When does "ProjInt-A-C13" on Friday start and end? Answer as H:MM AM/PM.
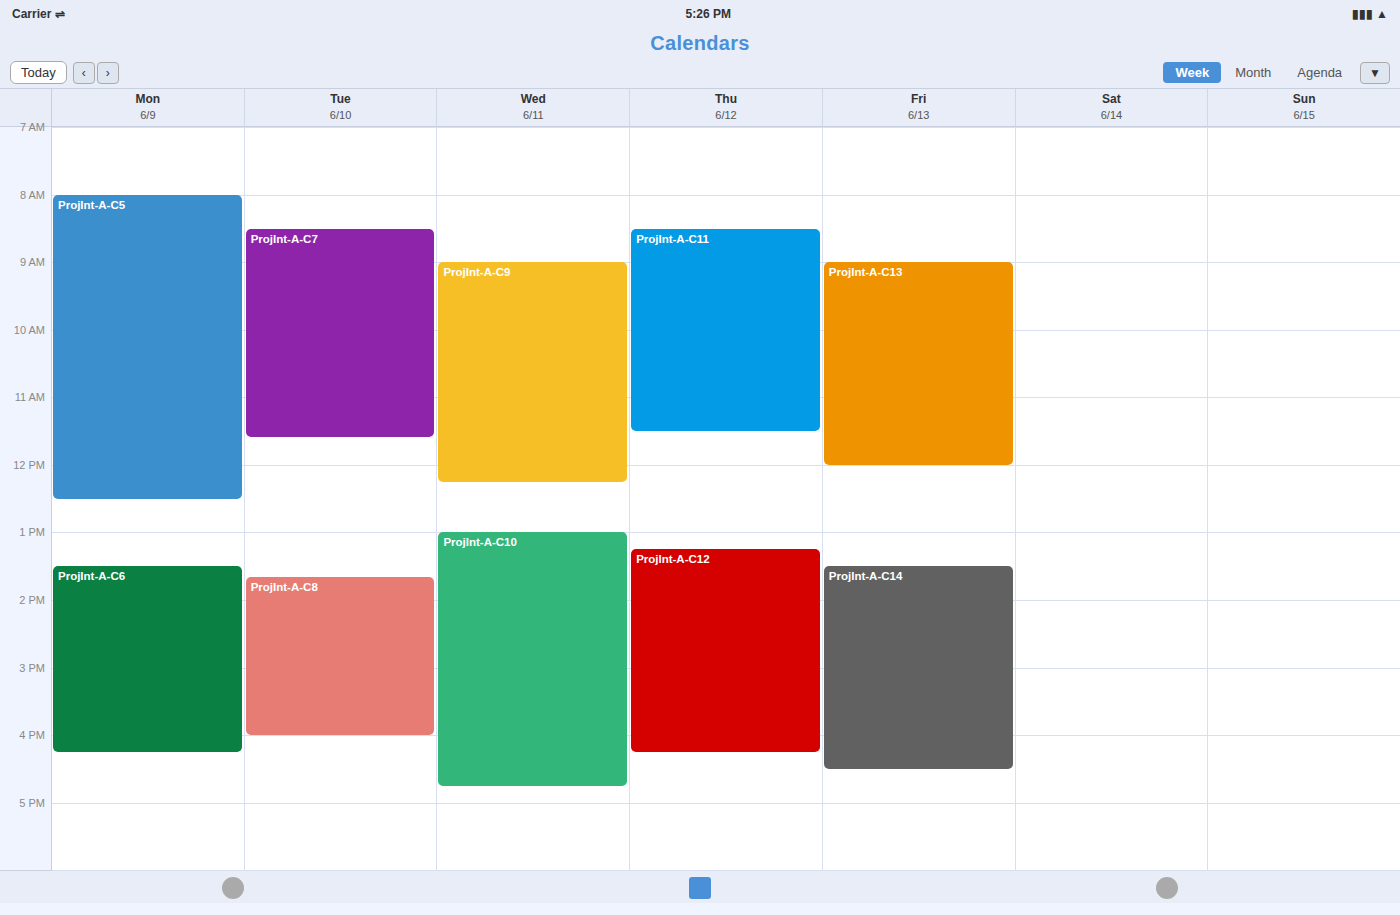
9:00 AM to 12:00 PM